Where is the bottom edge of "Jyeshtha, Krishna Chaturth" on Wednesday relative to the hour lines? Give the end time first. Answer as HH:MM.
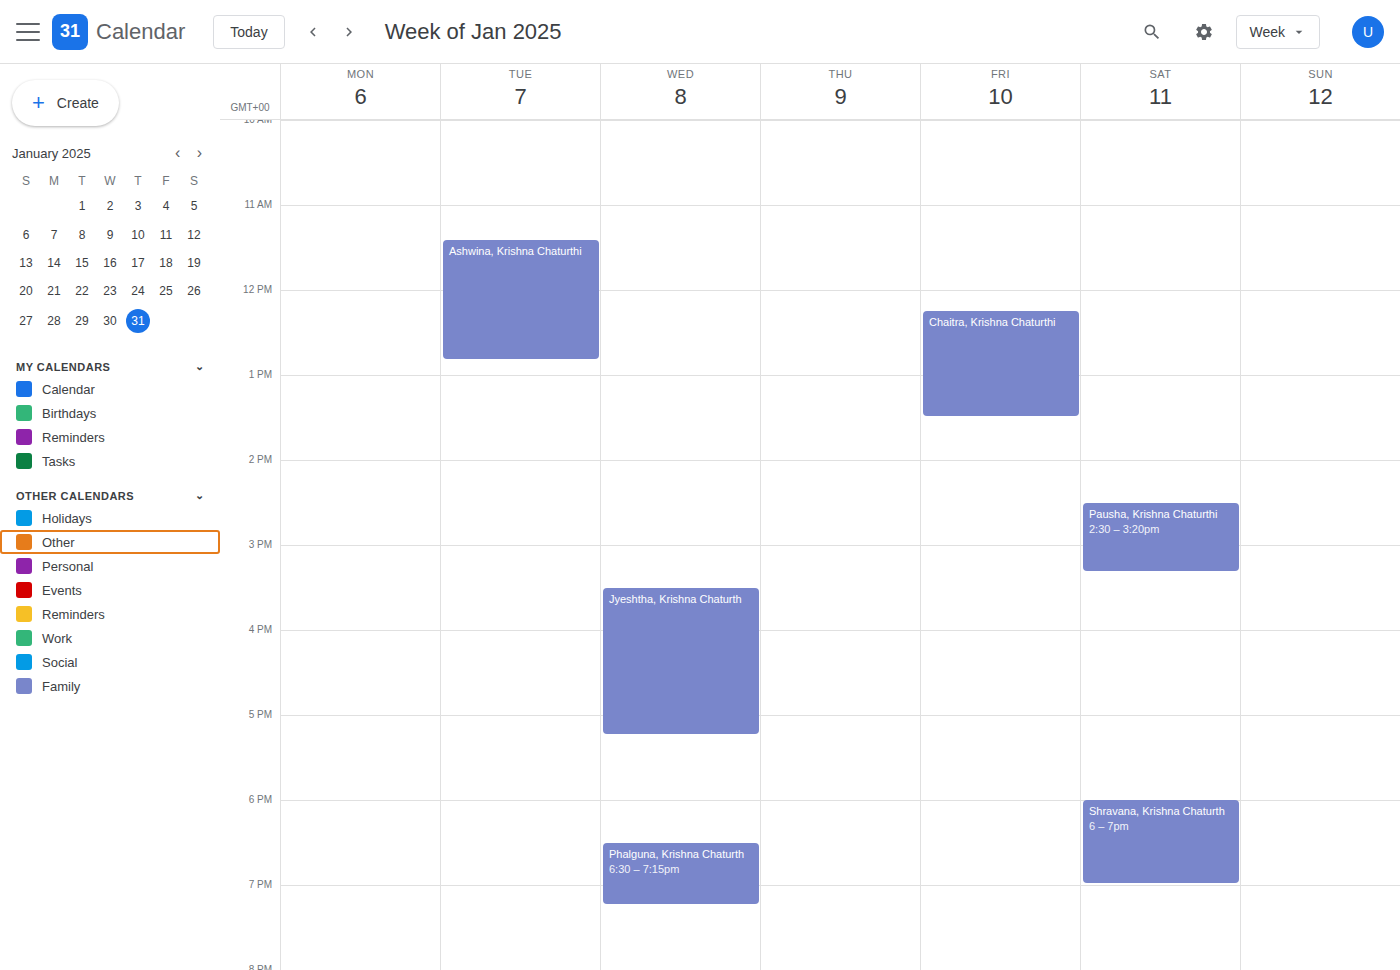
17:15 -- neither: a quarter of the way from the 17:00 line to the 18:00 line.